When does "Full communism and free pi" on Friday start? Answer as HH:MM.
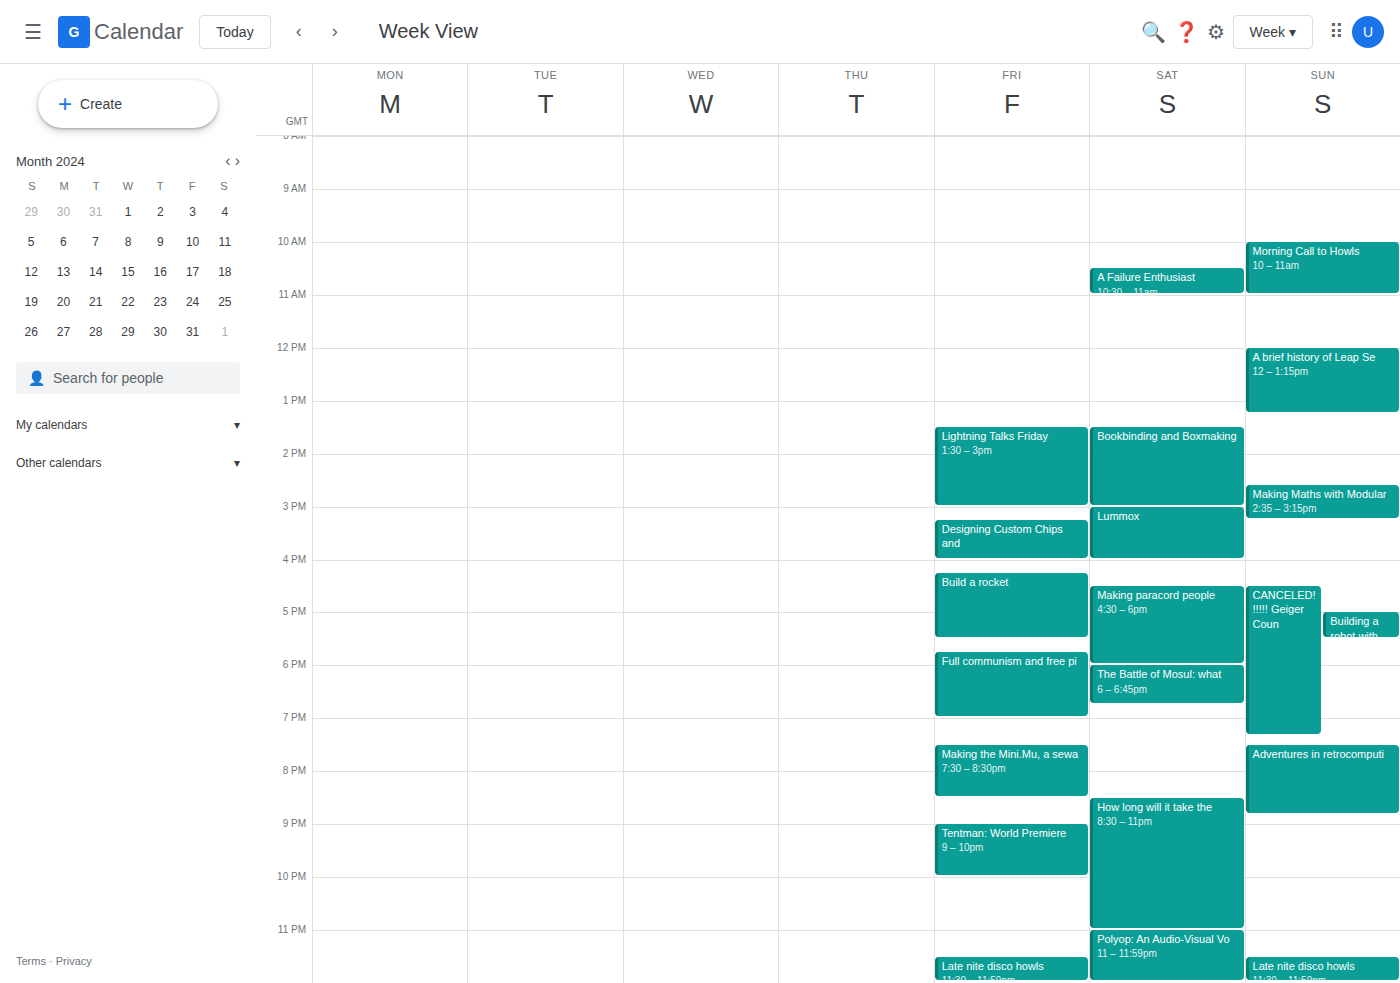
17:45